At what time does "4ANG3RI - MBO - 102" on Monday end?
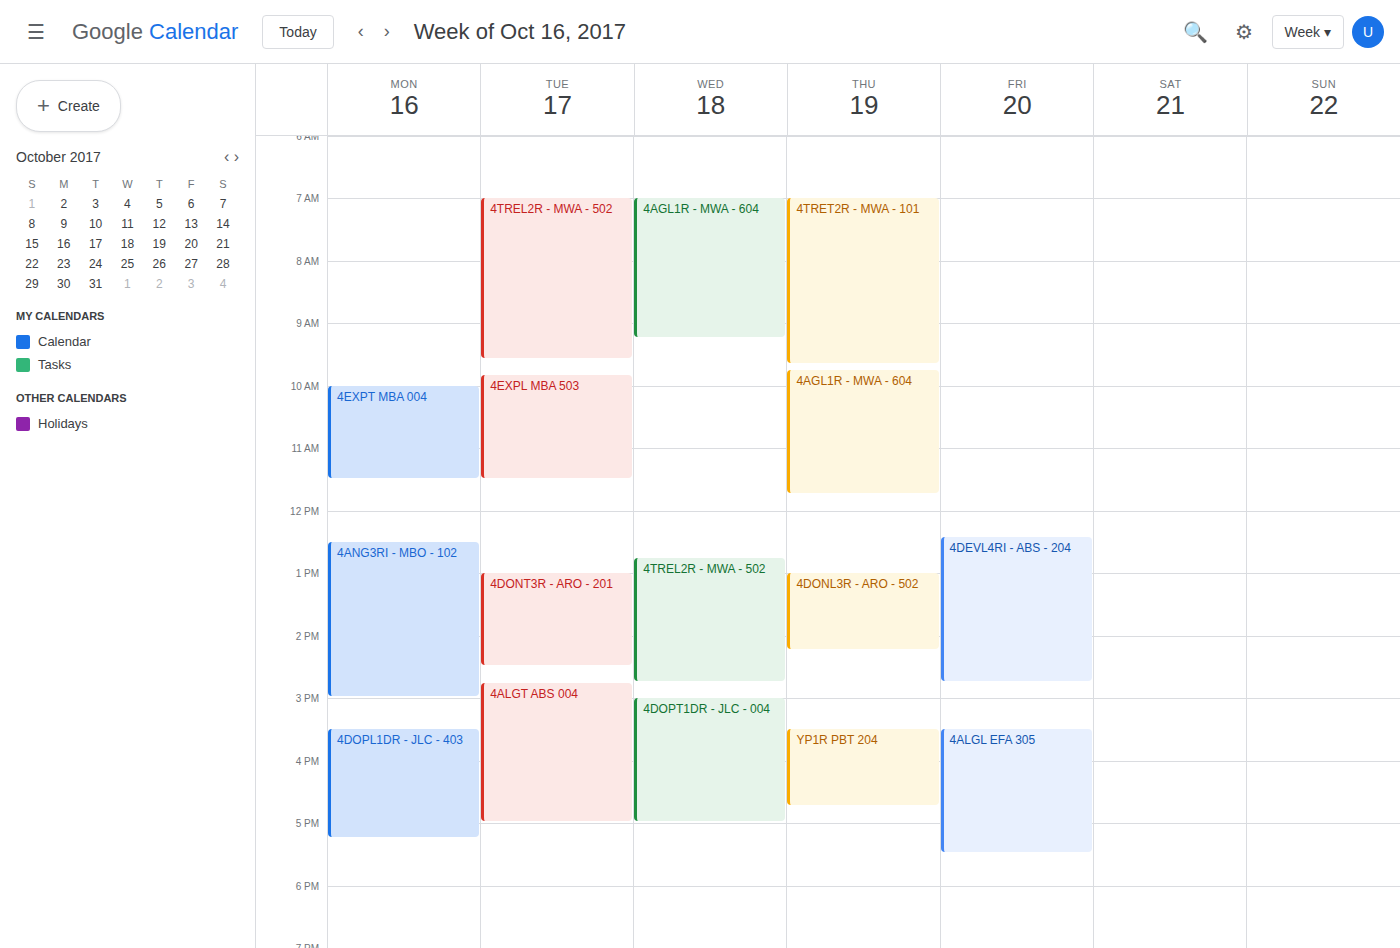
3:00 PM